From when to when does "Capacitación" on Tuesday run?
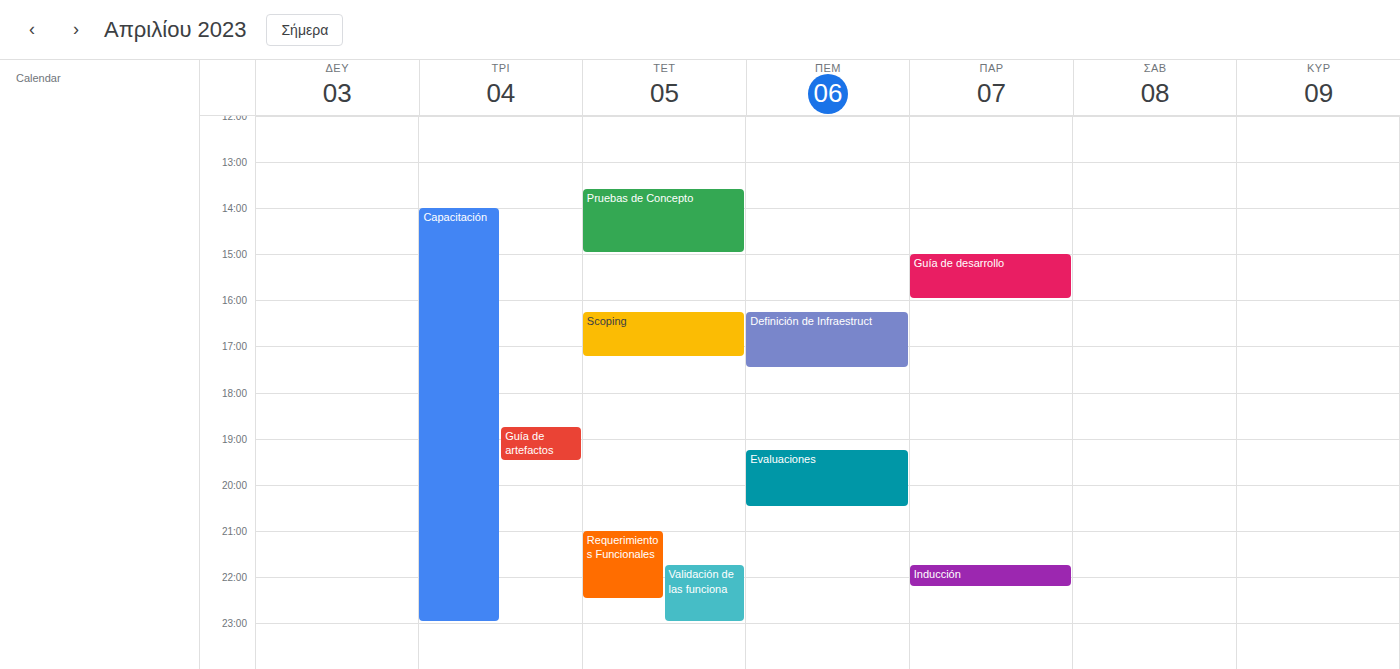
2:00 PM to 11:00 PM